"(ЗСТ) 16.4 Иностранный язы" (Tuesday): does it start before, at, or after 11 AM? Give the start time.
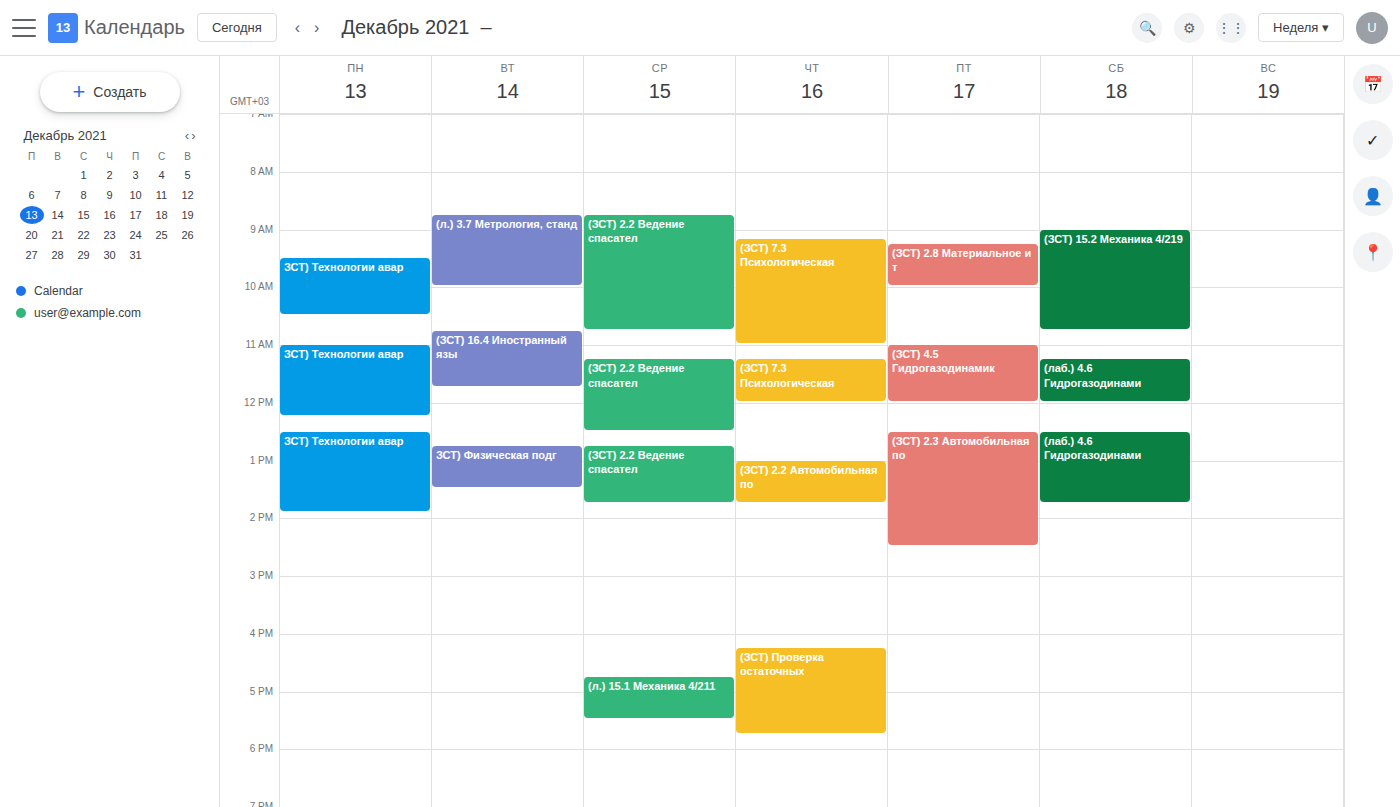
10:45 AM -- before 11 AM, 15 minutes above the 11 AM line.